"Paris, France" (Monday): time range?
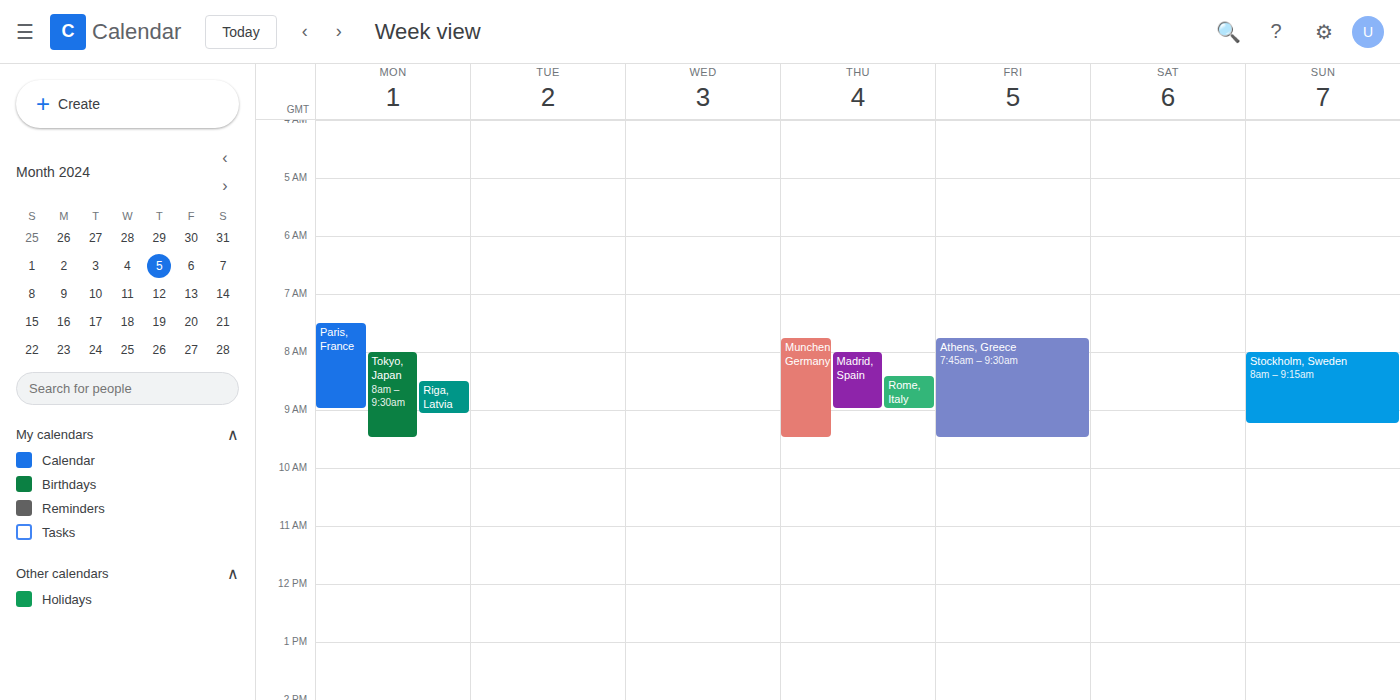
7:30 AM to 9:00 AM